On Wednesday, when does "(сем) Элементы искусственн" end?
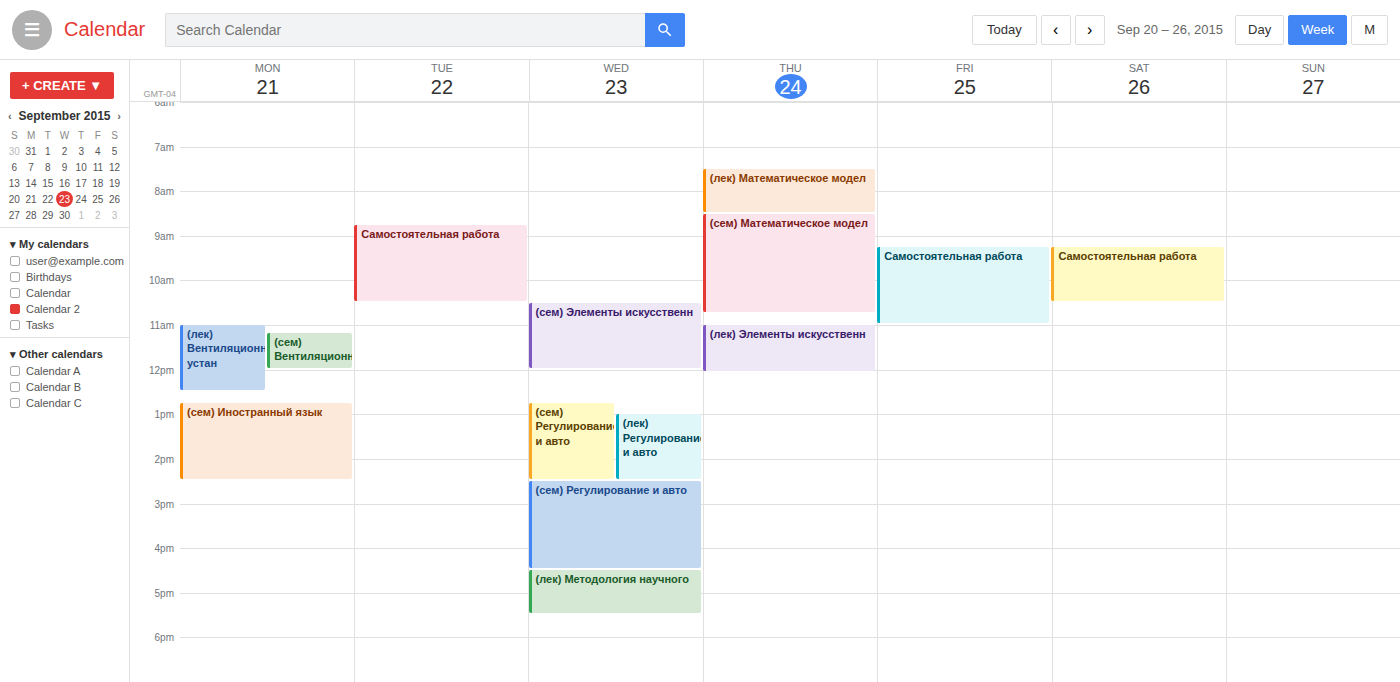
12:00 PM